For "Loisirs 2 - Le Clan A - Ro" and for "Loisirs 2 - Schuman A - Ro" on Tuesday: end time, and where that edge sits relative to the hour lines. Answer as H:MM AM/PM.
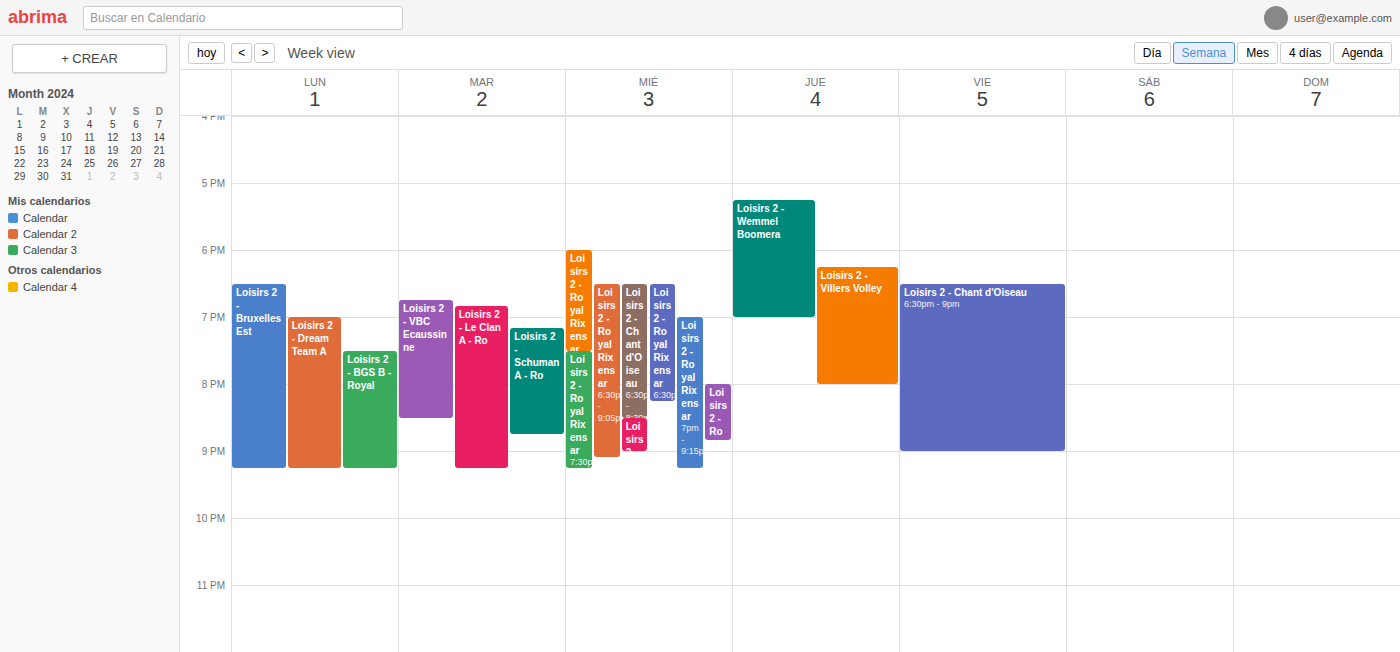
"Loisirs 2 - Le Clan A - Ro": 9:15 PM, neither: a quarter of the way from the 9 PM line to the 10 PM line. "Loisirs 2 - Schuman A - Ro": 8:45 PM, neither: three quarters of the way from the 8 PM line to the 9 PM line.